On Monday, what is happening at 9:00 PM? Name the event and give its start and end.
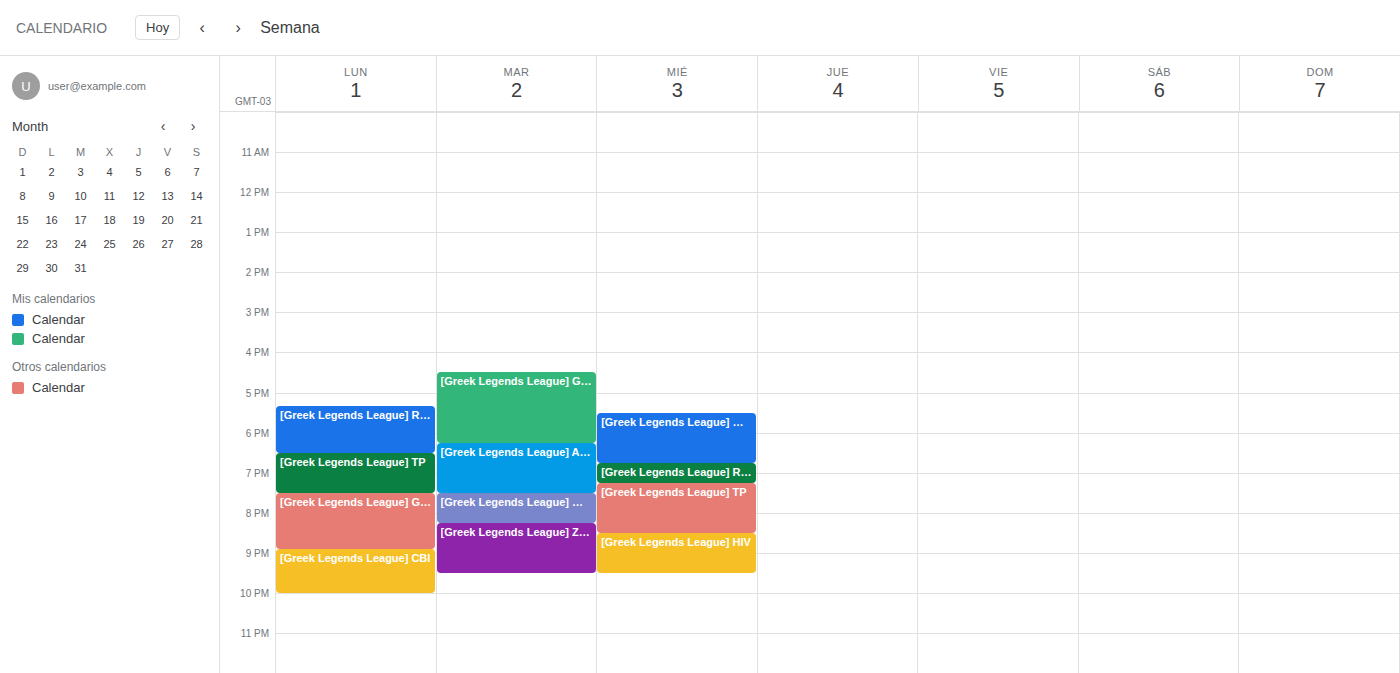
"[Greek Legends League] CBI", 8:55 PM to 10:00 PM